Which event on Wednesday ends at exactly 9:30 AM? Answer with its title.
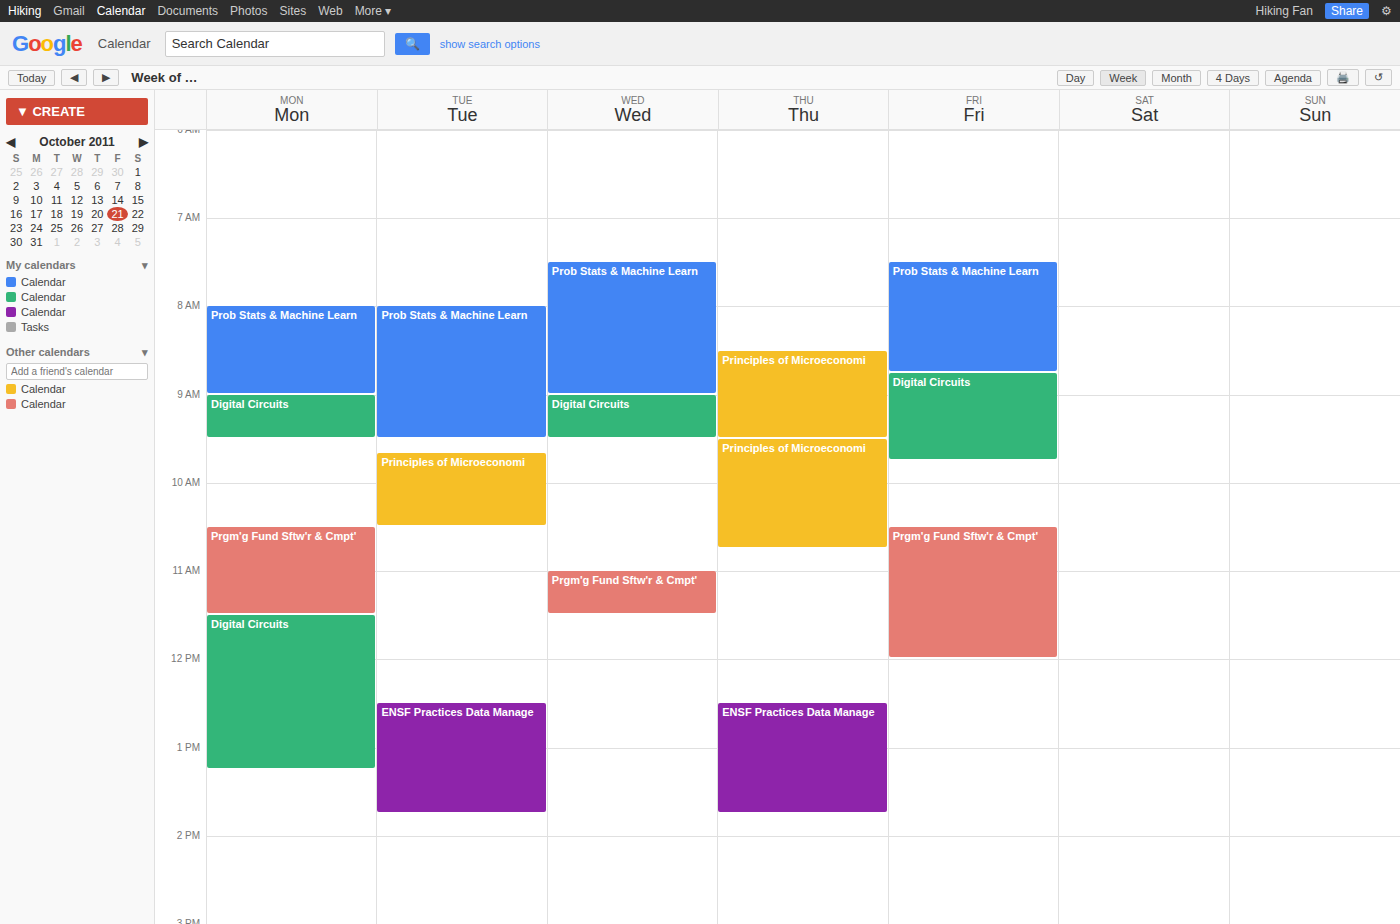
"Digital Circuits"